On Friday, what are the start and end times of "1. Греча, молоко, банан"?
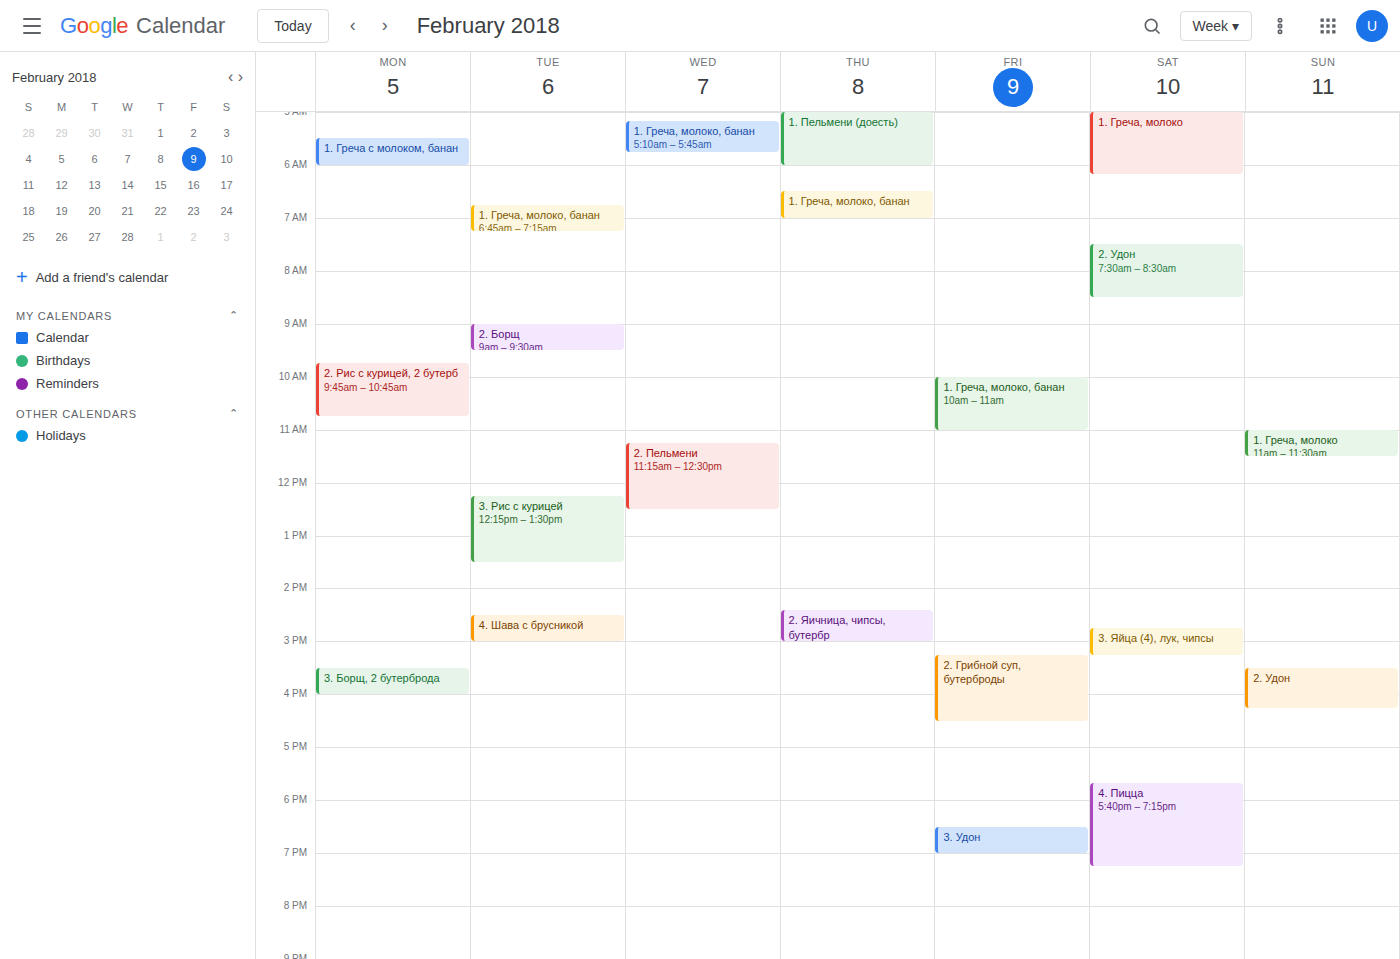
10:00 to 11:00